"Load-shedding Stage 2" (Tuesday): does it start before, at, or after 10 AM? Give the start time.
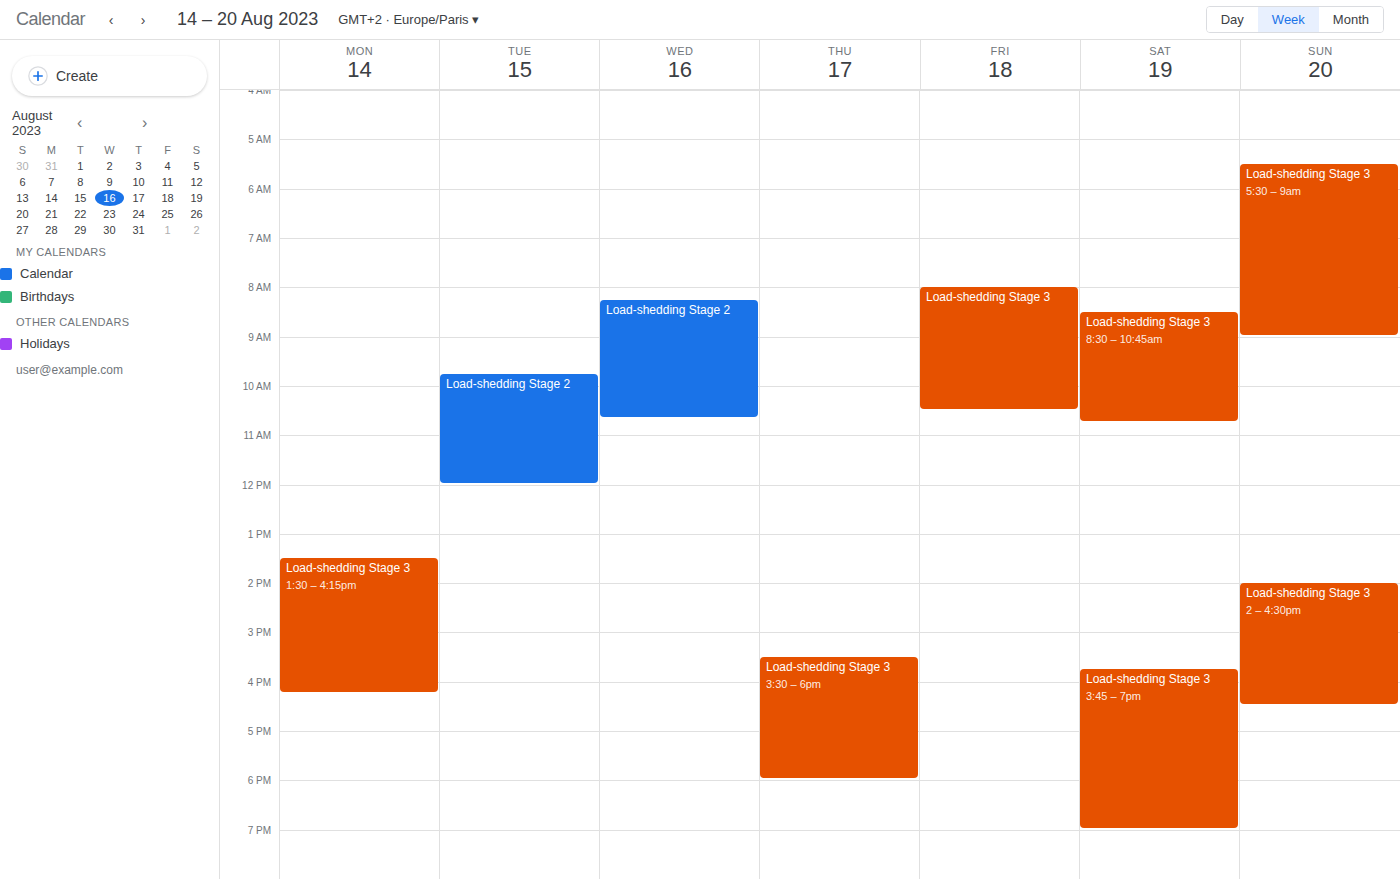
9:45 AM -- before 10 AM, 15 minutes above the 10 AM line.